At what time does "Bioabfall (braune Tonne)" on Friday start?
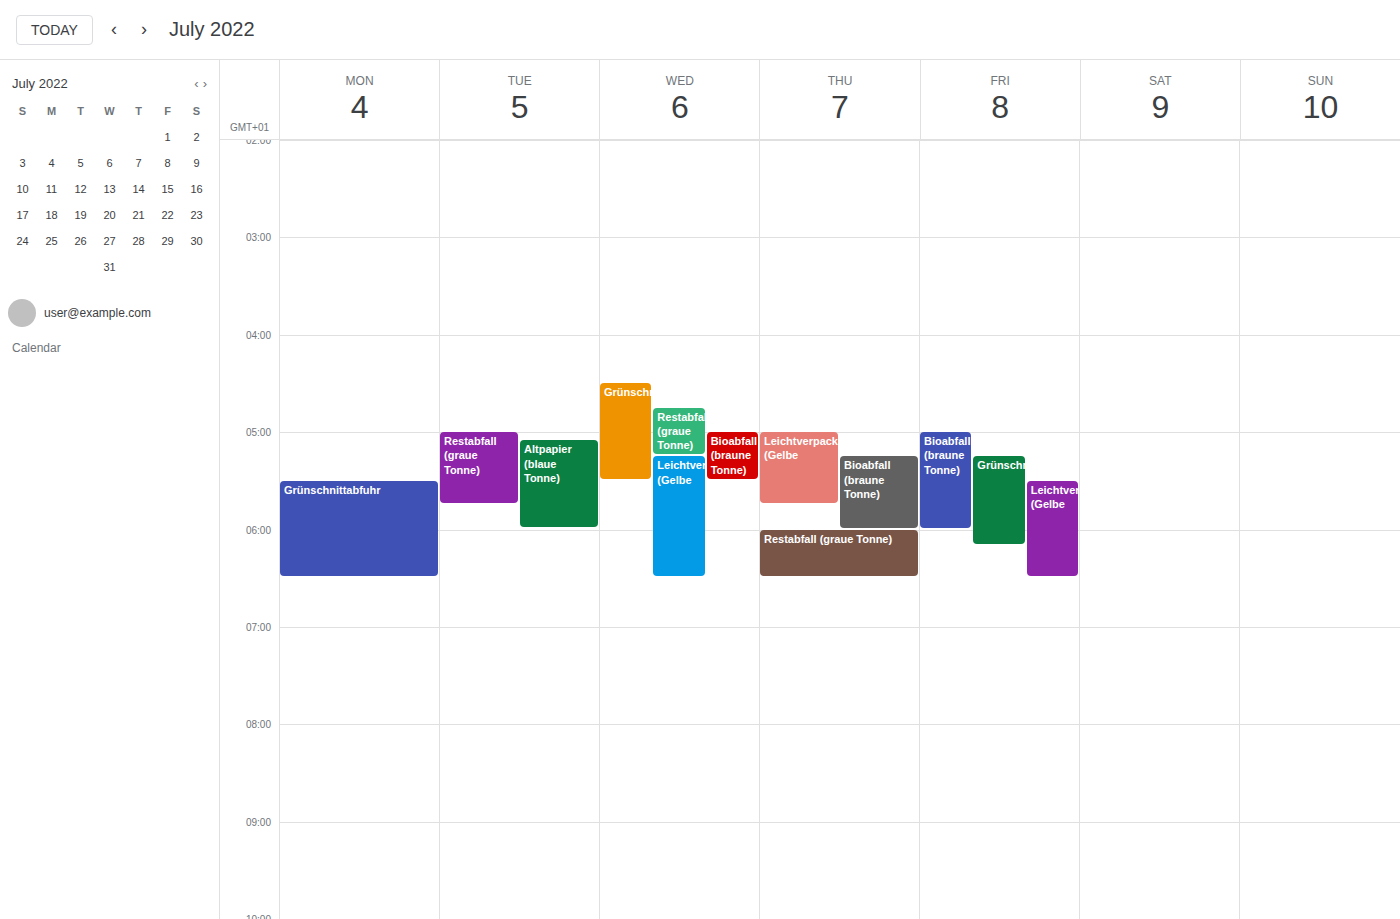
5:00 AM